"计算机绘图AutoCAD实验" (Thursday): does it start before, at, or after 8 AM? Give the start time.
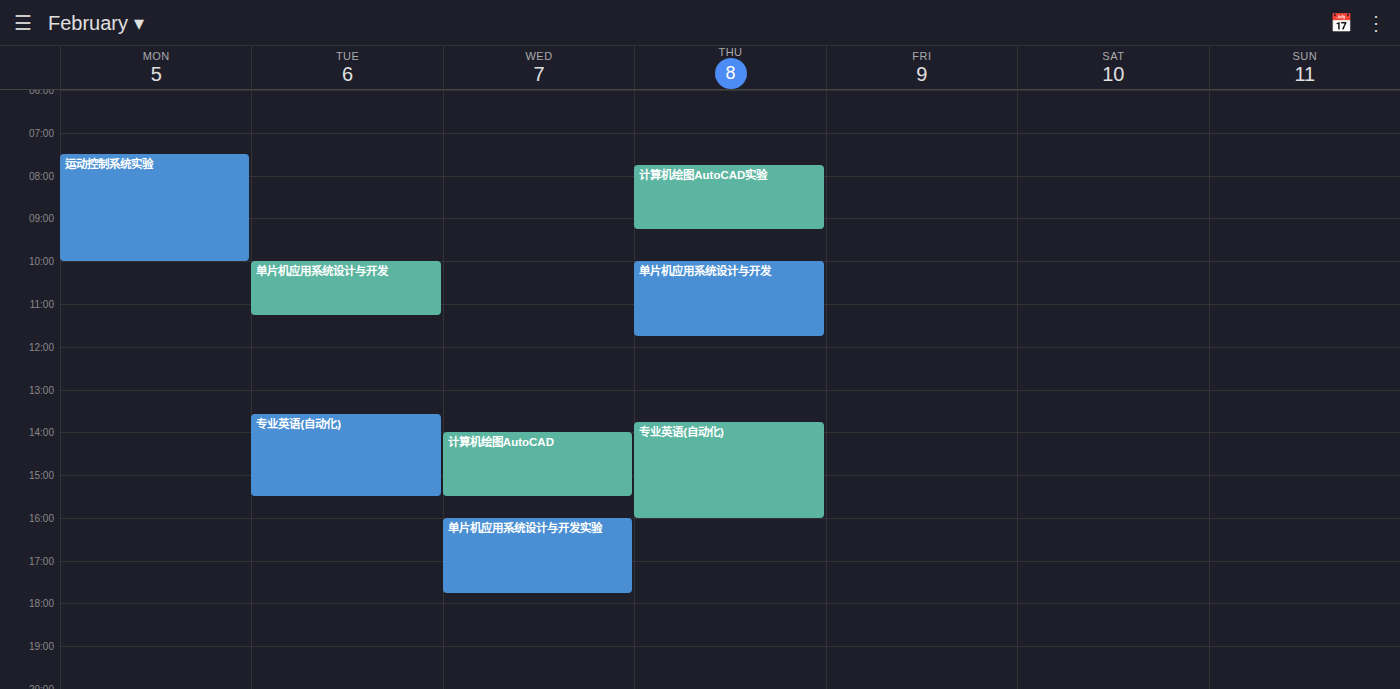
7:45 AM -- before 8 AM, 15 minutes above the 8 AM line.